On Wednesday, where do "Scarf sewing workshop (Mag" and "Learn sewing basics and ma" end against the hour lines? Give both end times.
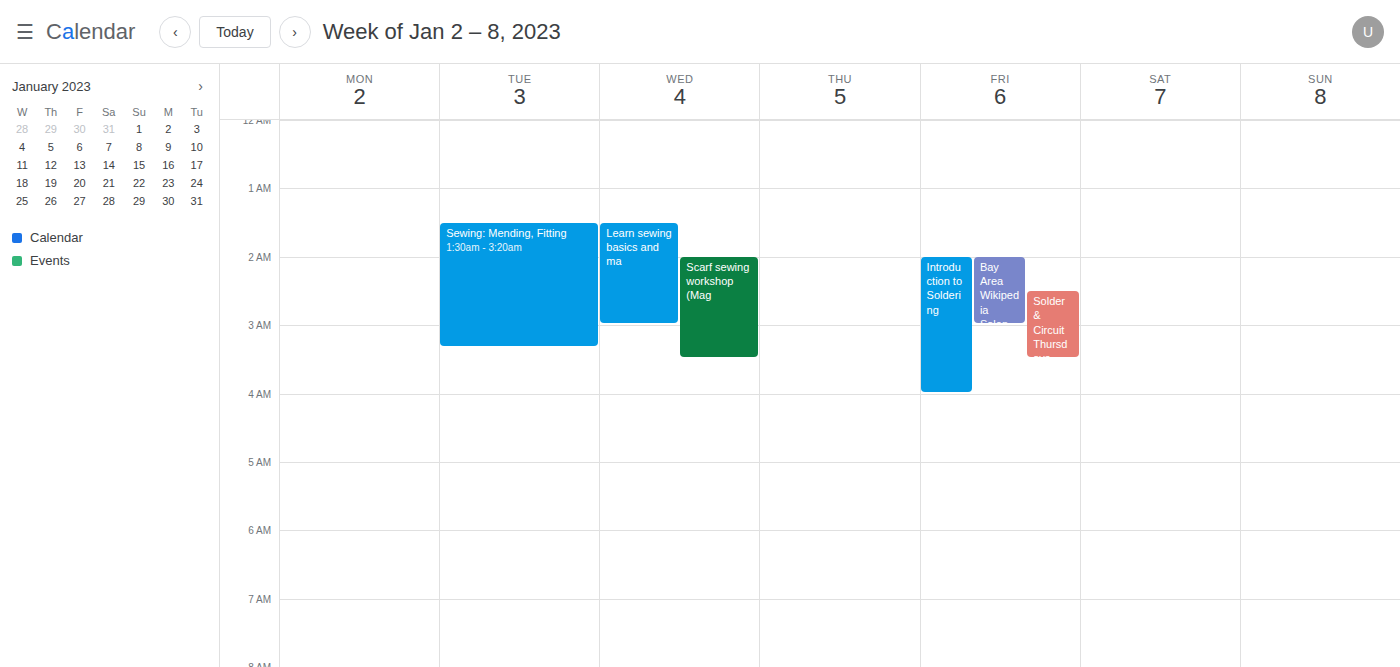
"Scarf sewing workshop (Mag": 03:30, halfway between the 03:00 and 04:00 lines. "Learn sewing basics and ma": 03:00, exactly on the 03:00 line.